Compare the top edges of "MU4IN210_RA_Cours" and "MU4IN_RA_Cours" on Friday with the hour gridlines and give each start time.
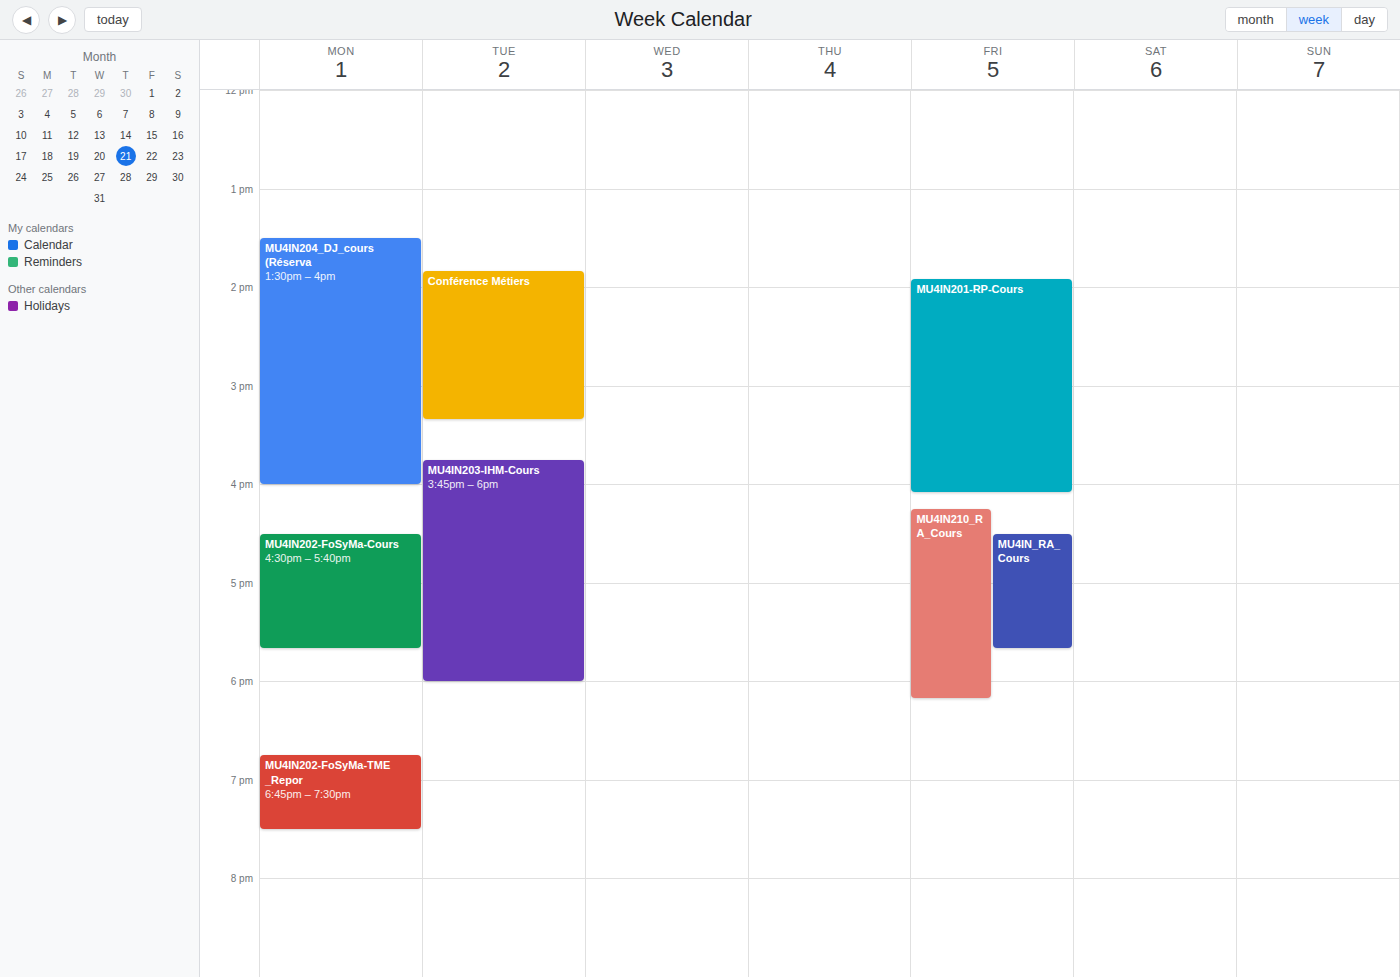
"MU4IN210_RA_Cours": 4:15 PM, neither: a quarter of the way from the 4 PM line to the 5 PM line. "MU4IN_RA_Cours": 4:30 PM, halfway between the 4 PM and 5 PM lines.